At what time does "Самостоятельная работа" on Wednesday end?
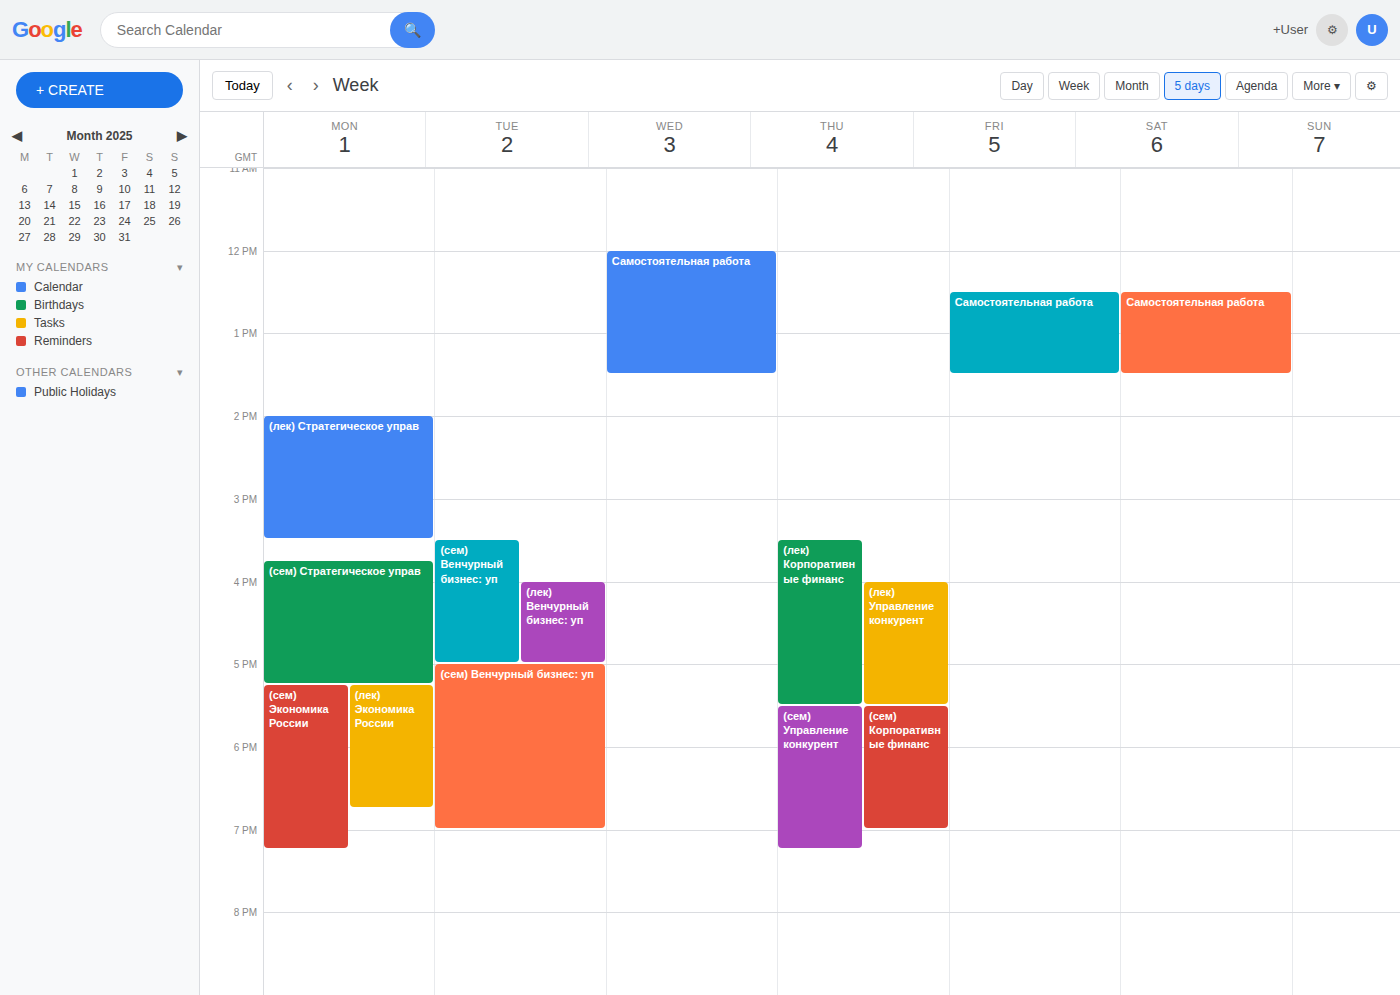
1:30 PM